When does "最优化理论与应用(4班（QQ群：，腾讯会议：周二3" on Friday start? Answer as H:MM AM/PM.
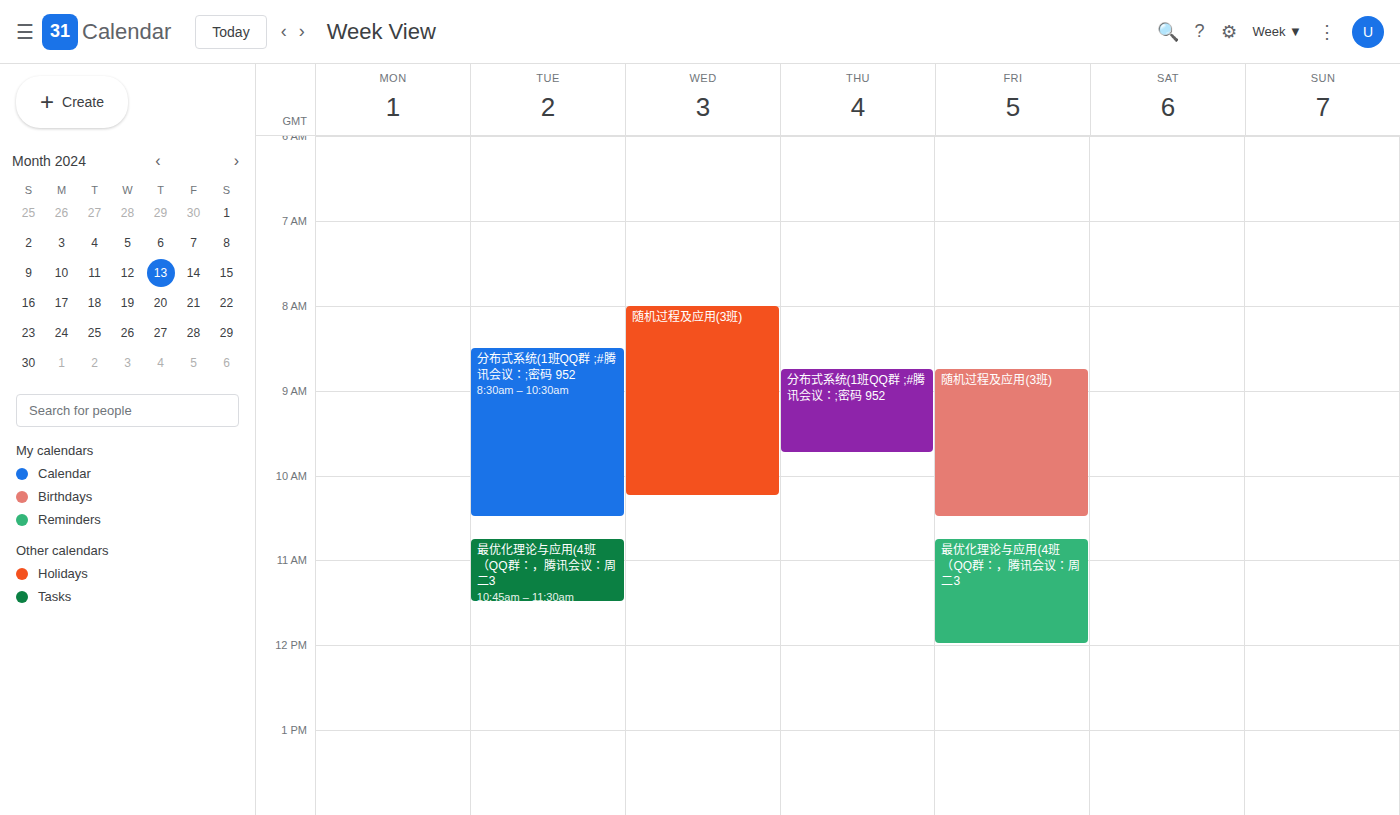
10:45 AM